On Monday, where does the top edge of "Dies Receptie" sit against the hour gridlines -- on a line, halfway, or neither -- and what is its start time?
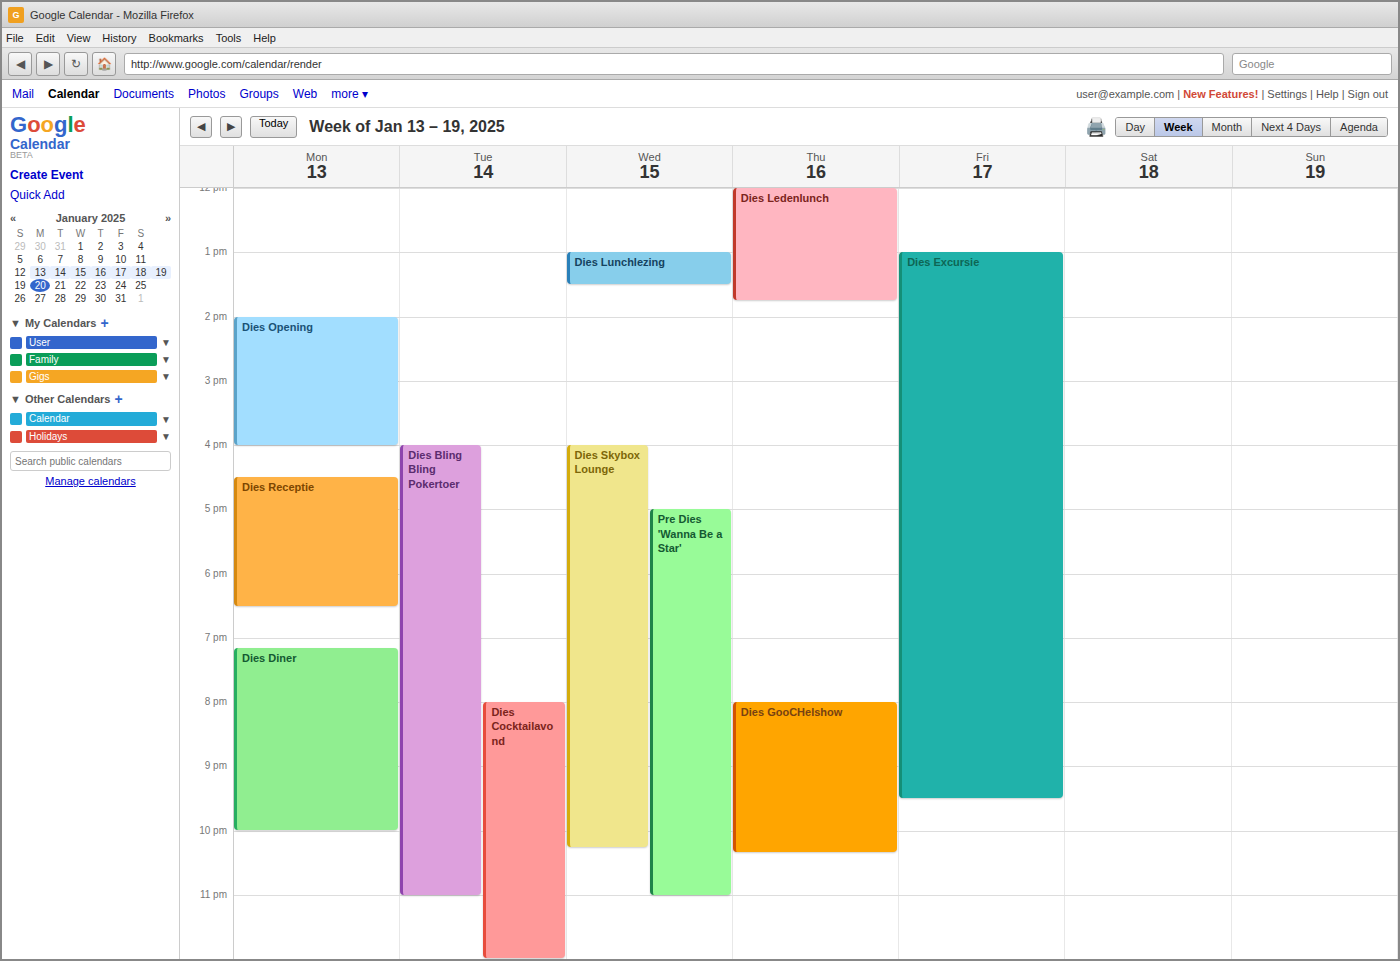
4:30 PM -- halfway between the 4 PM and 5 PM lines.